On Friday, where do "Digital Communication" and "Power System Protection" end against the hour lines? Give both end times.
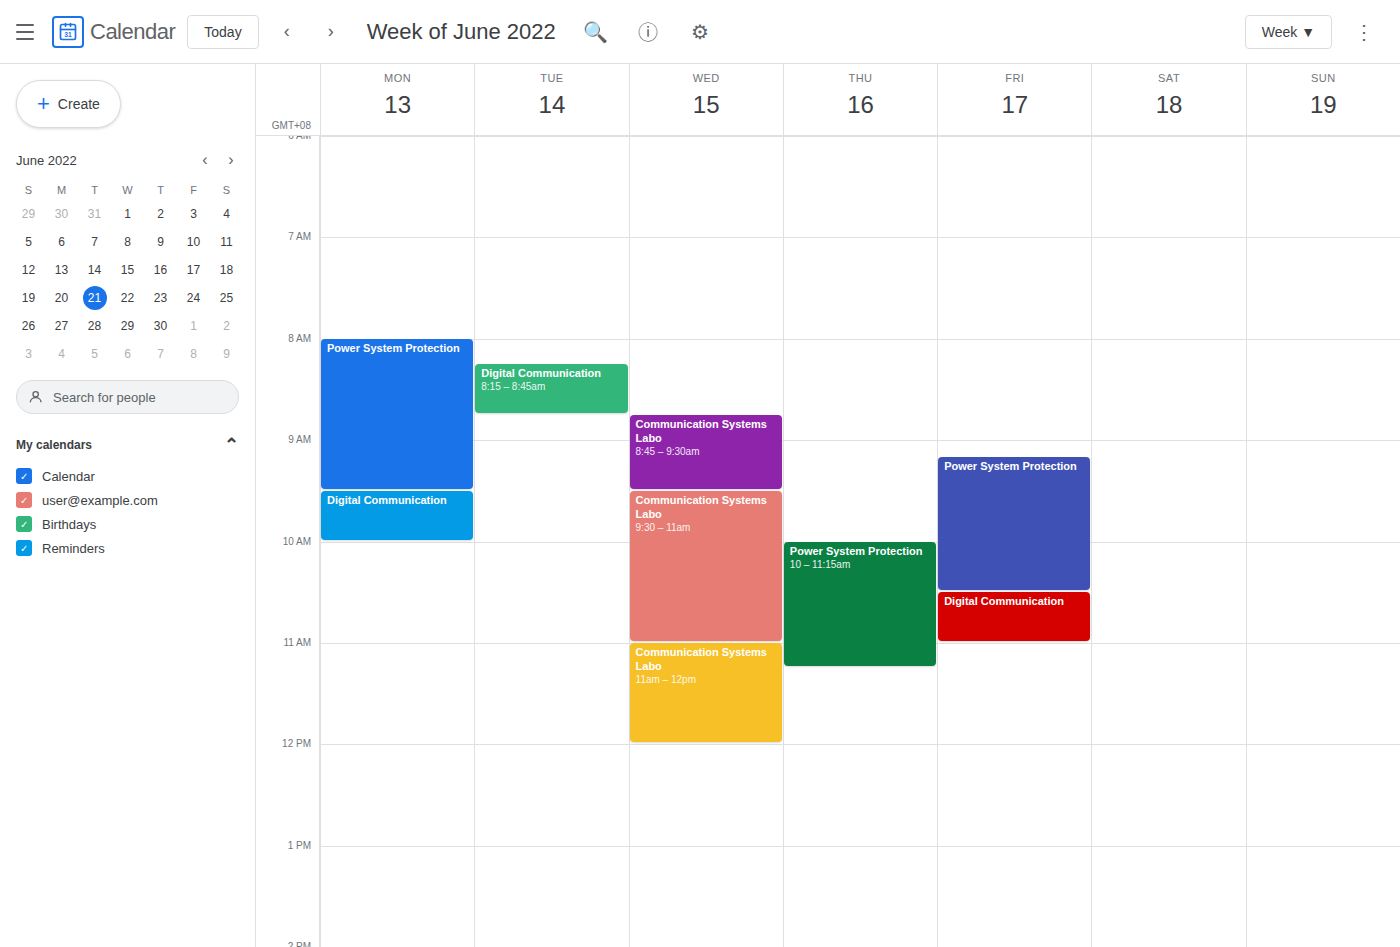
"Digital Communication": 11:00 AM, exactly on the 11 AM line. "Power System Protection": 10:30 AM, halfway between the 10 AM and 11 AM lines.